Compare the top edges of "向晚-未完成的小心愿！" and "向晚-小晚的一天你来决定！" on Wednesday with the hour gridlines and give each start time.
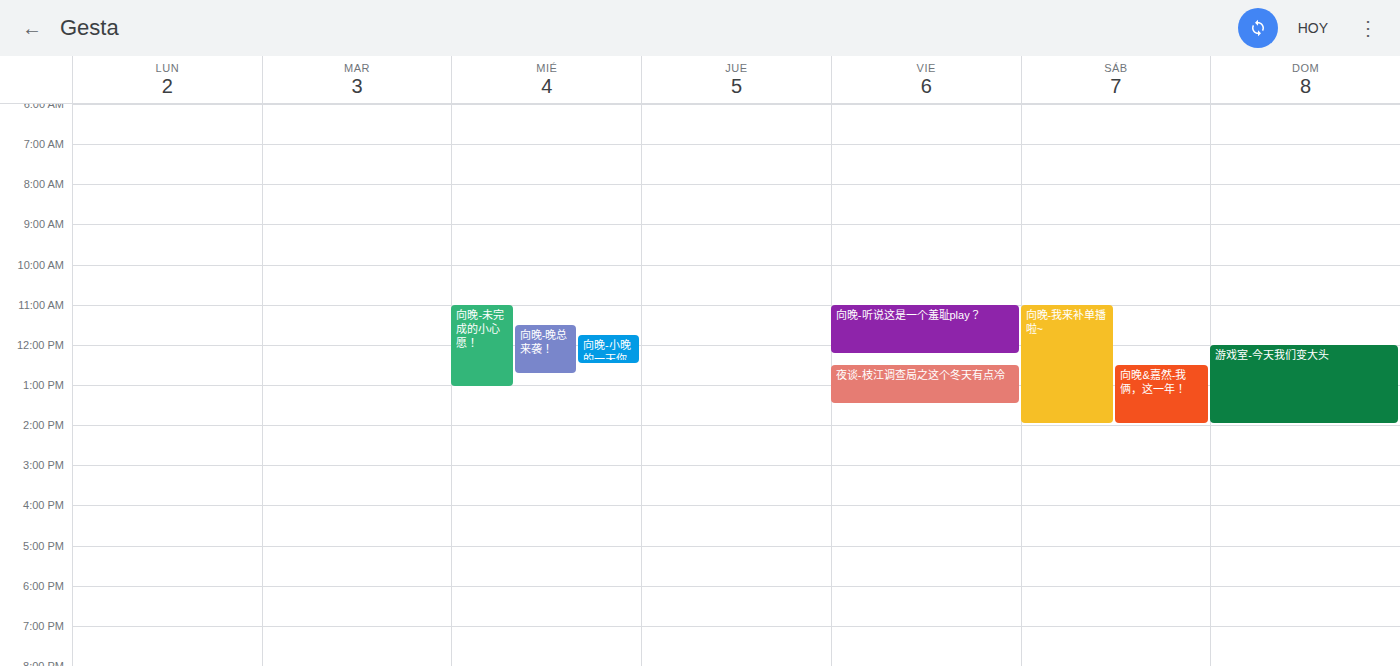
"向晚-未完成的小心愿！": 11:00 AM, exactly on the 11 AM line. "向晚-小晚的一天你来决定！": 11:45 AM, neither: three quarters of the way from the 11 AM line to the 12 PM line.